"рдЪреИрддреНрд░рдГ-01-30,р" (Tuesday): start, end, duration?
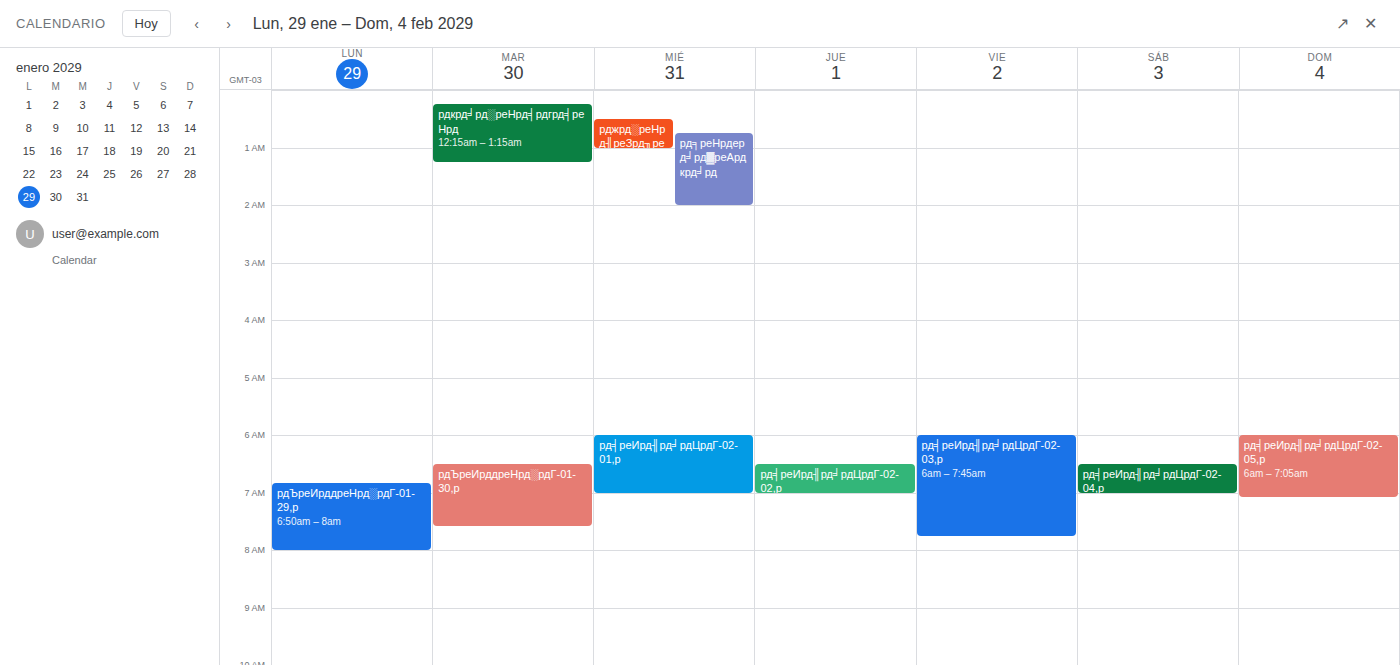
06:30 to 07:35, 1 hour 5 minutes